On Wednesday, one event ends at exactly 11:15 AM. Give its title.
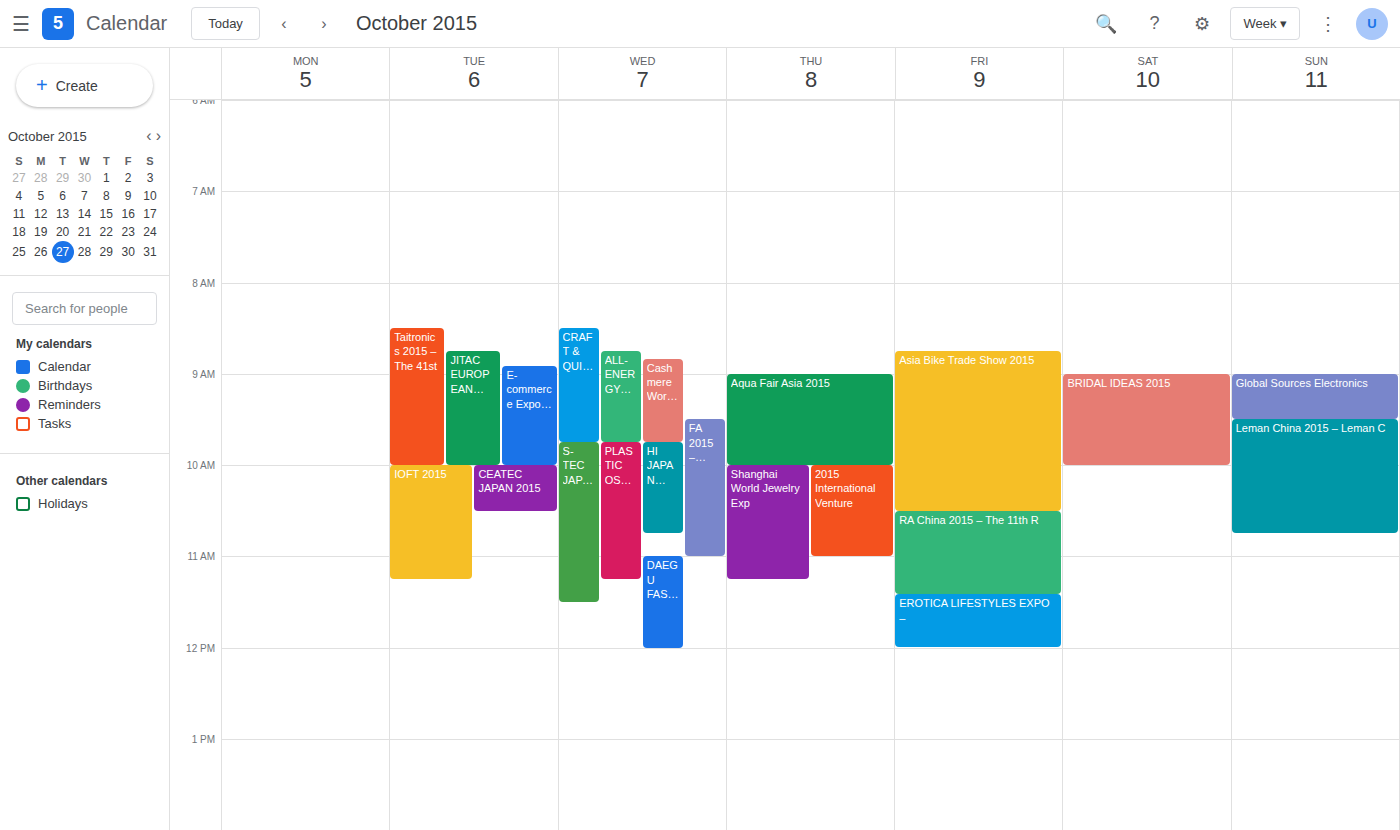
"PLASTIC OSAKA 2015"